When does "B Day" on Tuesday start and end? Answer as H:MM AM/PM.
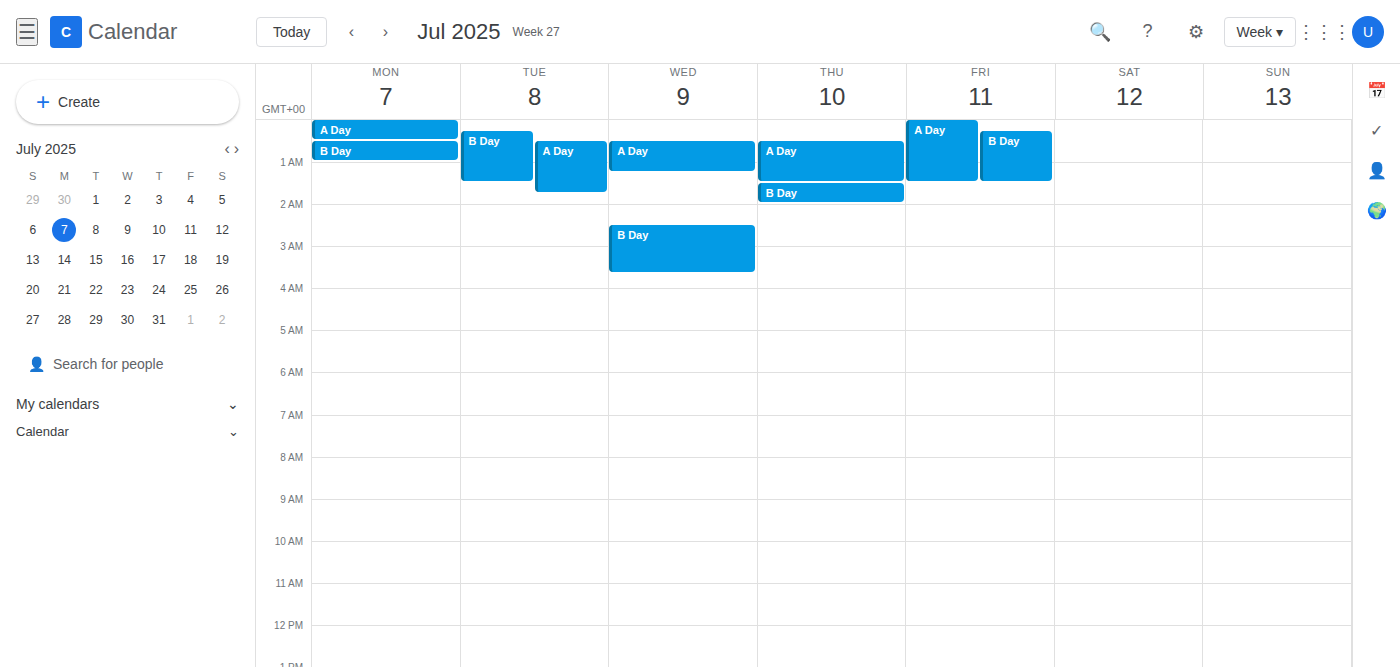
12:15 AM to 1:30 AM